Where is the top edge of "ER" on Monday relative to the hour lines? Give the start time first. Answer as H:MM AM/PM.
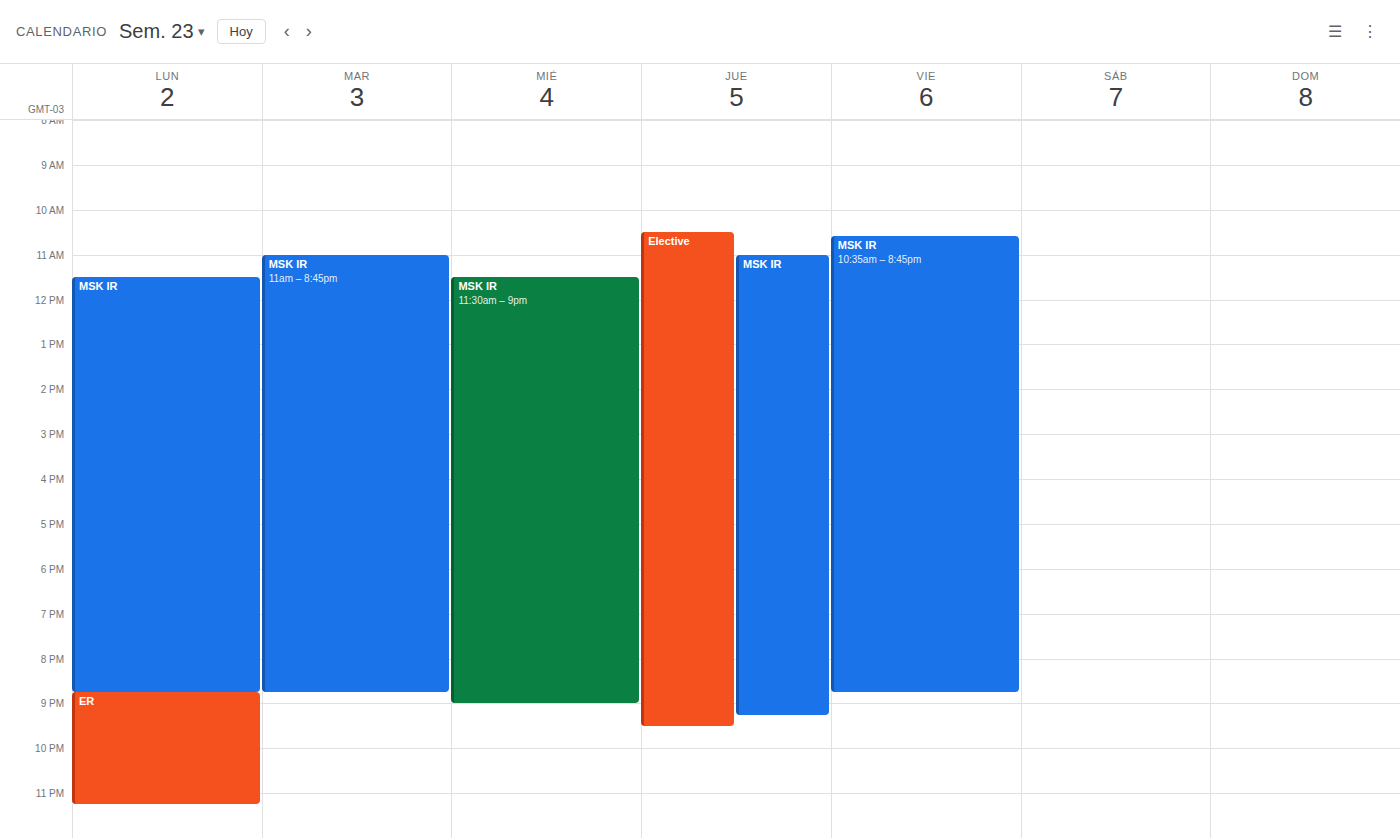
8:45 PM -- neither: three quarters of the way from the 8 PM line to the 9 PM line.